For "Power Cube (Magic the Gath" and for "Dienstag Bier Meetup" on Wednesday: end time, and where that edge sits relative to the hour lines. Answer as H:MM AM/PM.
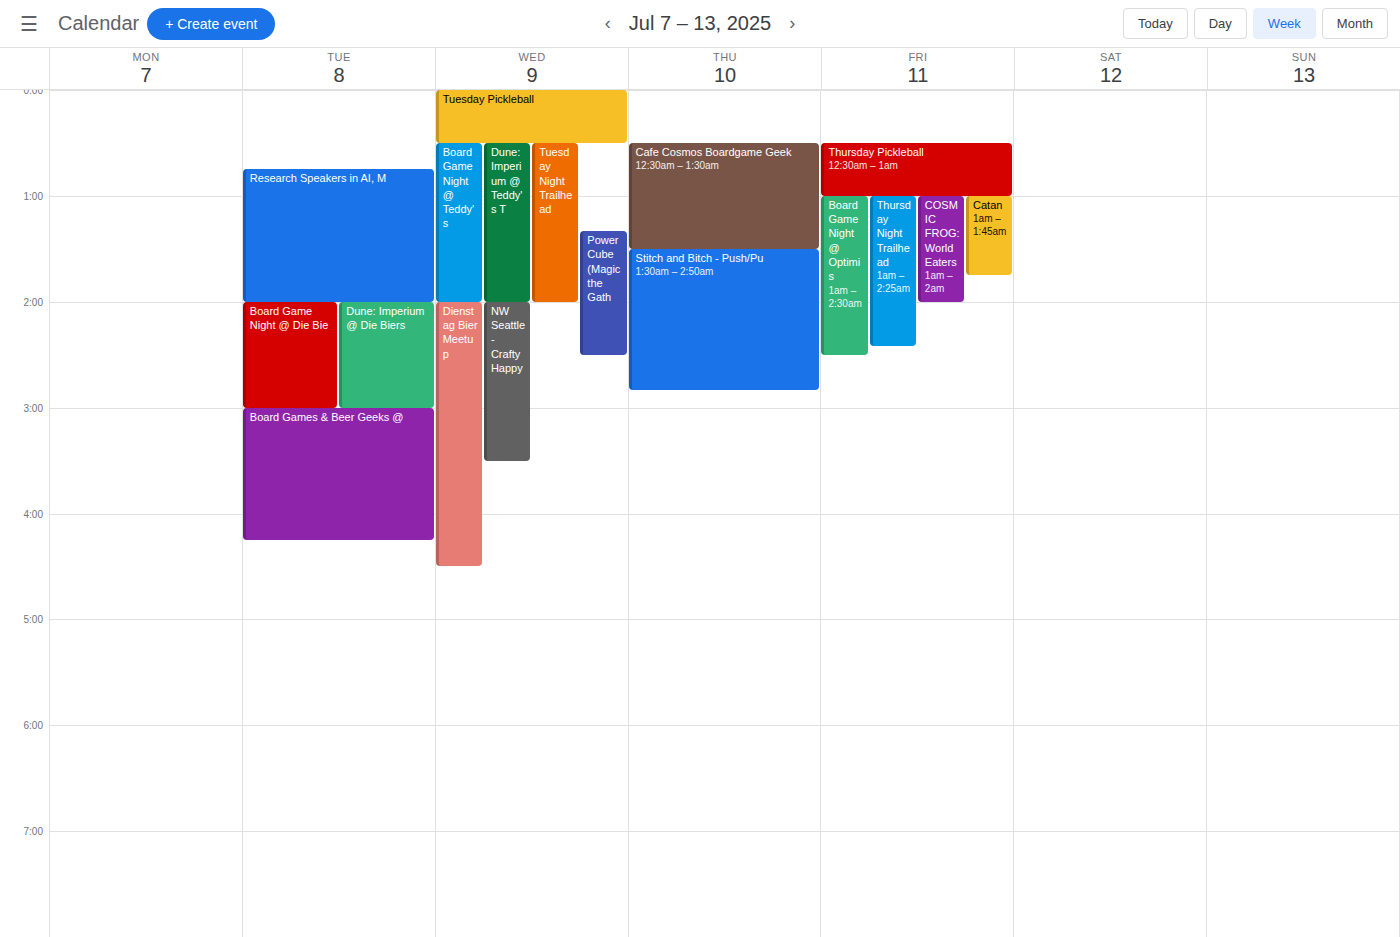
"Power Cube (Magic the Gath": 2:30 AM, halfway between the 2 AM and 3 AM lines. "Dienstag Bier Meetup": 4:30 AM, halfway between the 4 AM and 5 AM lines.